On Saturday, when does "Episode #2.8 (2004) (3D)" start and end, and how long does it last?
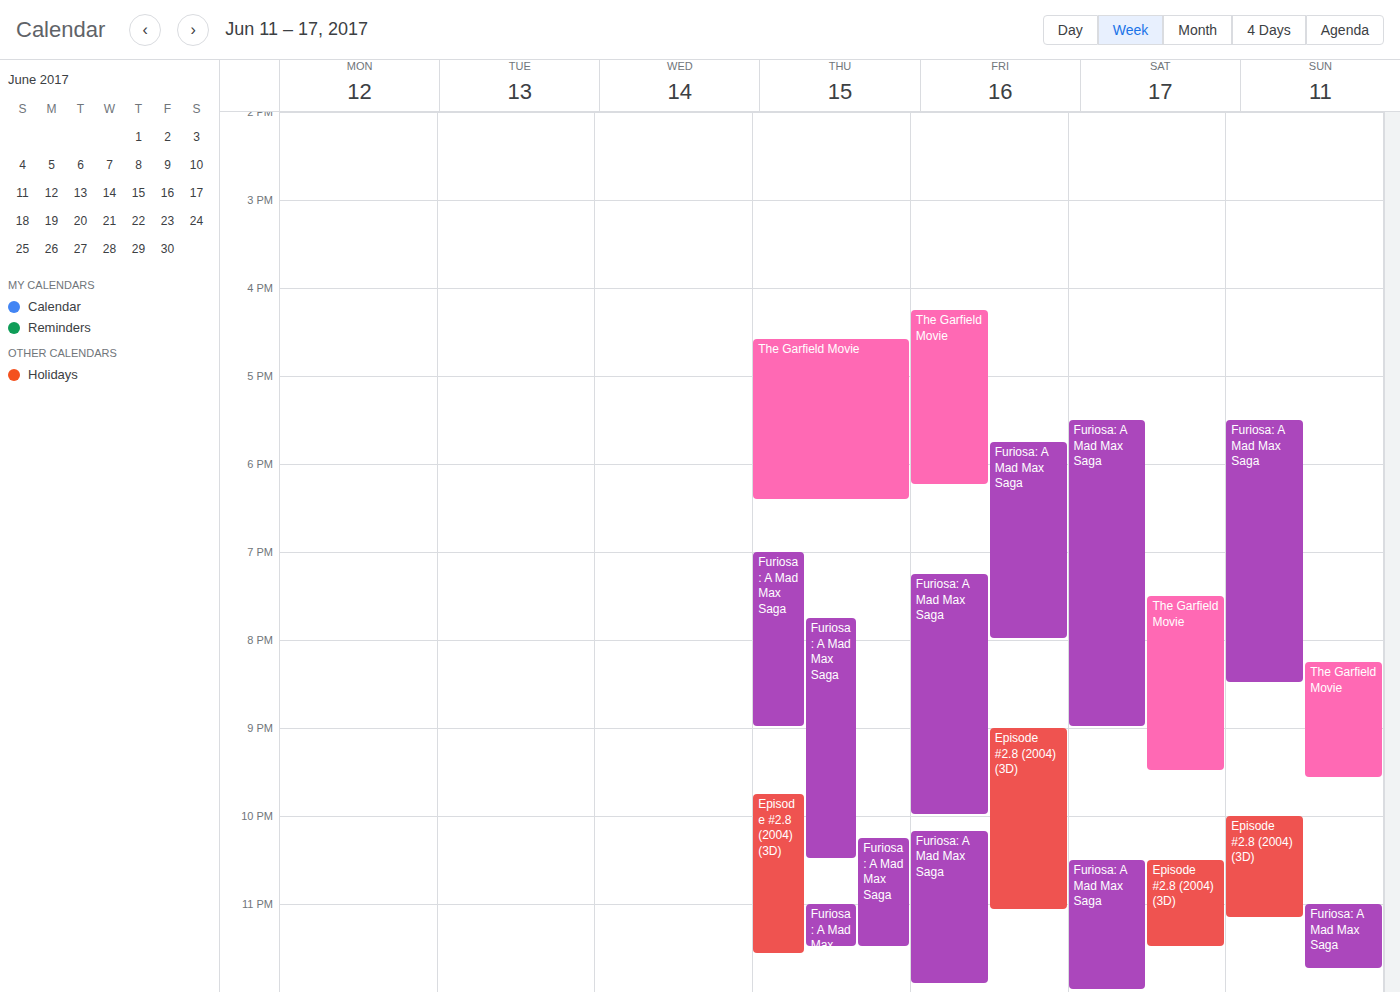
22:30 to 23:30, 1 hour